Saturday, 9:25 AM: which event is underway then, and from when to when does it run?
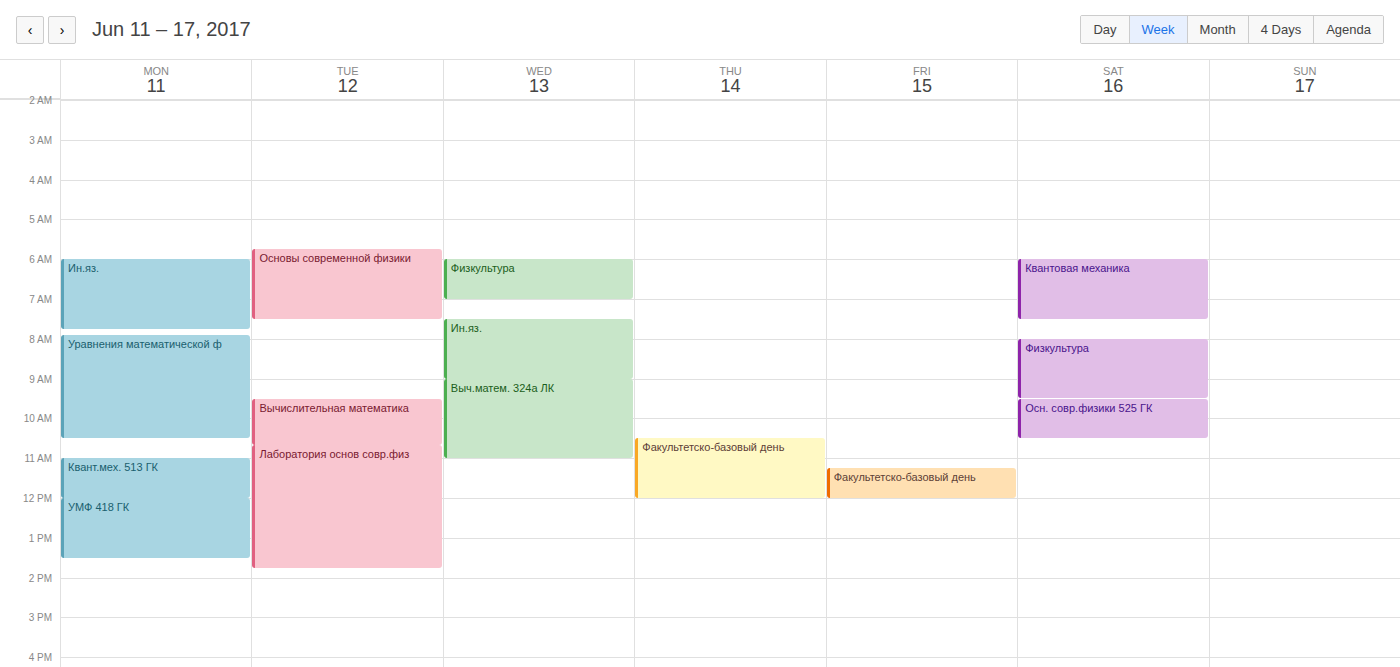
"Физкультура", 8:00 AM to 9:30 AM